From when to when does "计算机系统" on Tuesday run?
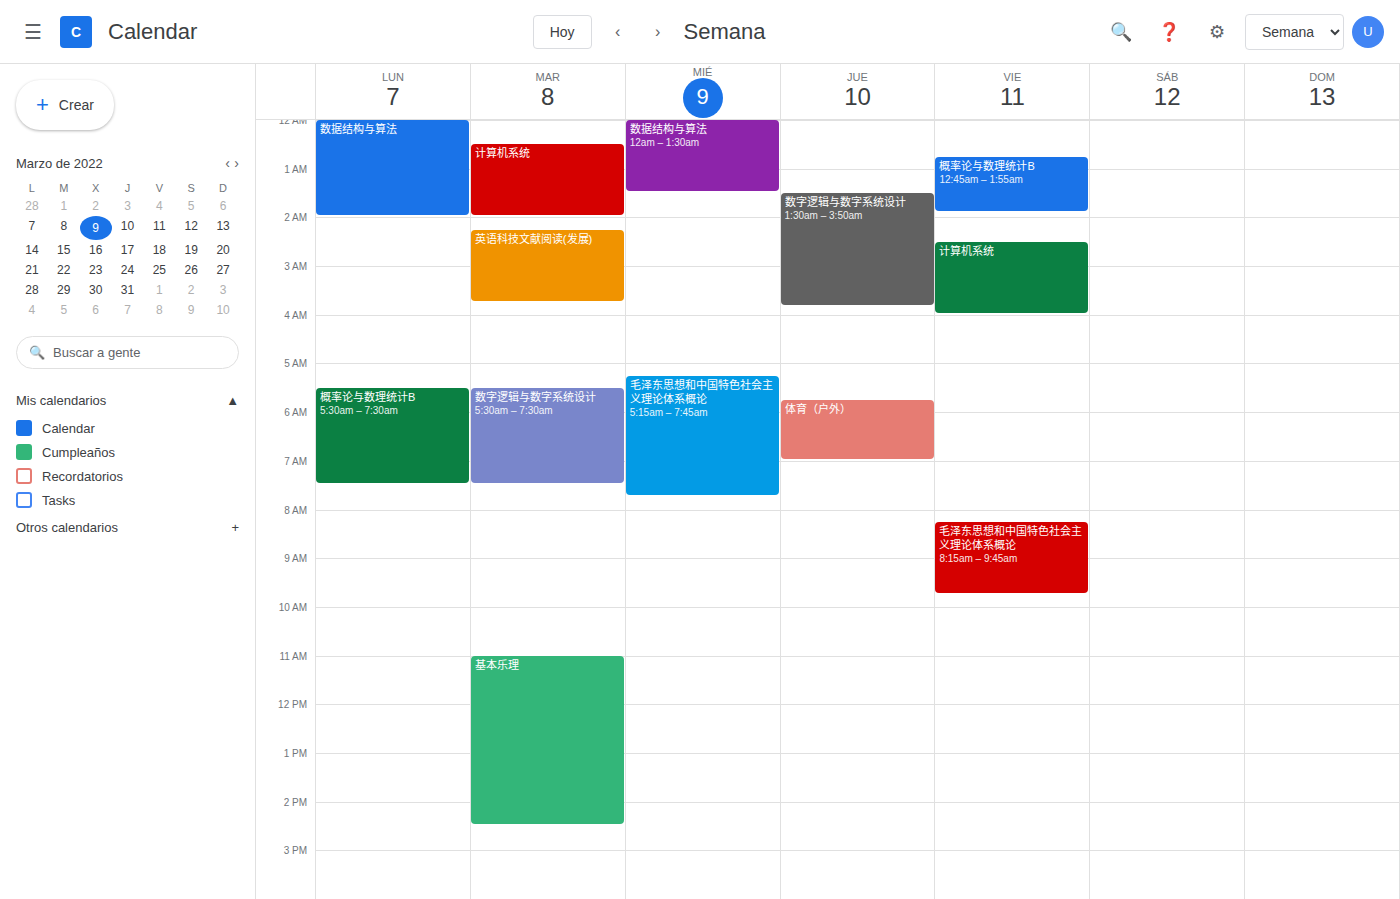
12:30 AM to 2:00 AM